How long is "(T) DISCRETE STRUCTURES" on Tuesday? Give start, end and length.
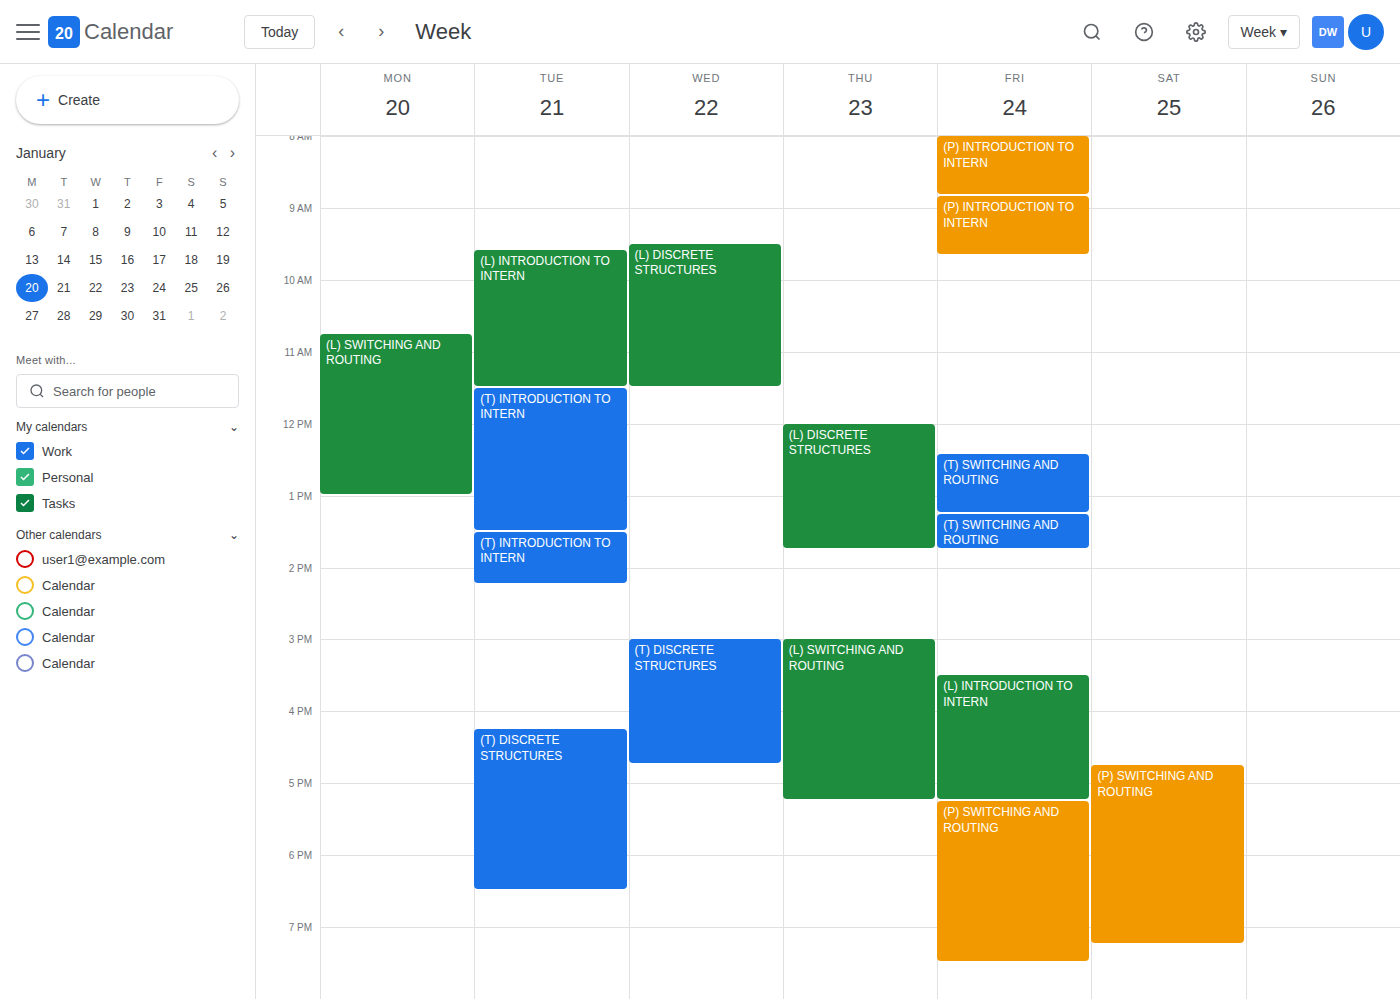
4:15 PM to 6:30 PM, 2 hours 15 minutes